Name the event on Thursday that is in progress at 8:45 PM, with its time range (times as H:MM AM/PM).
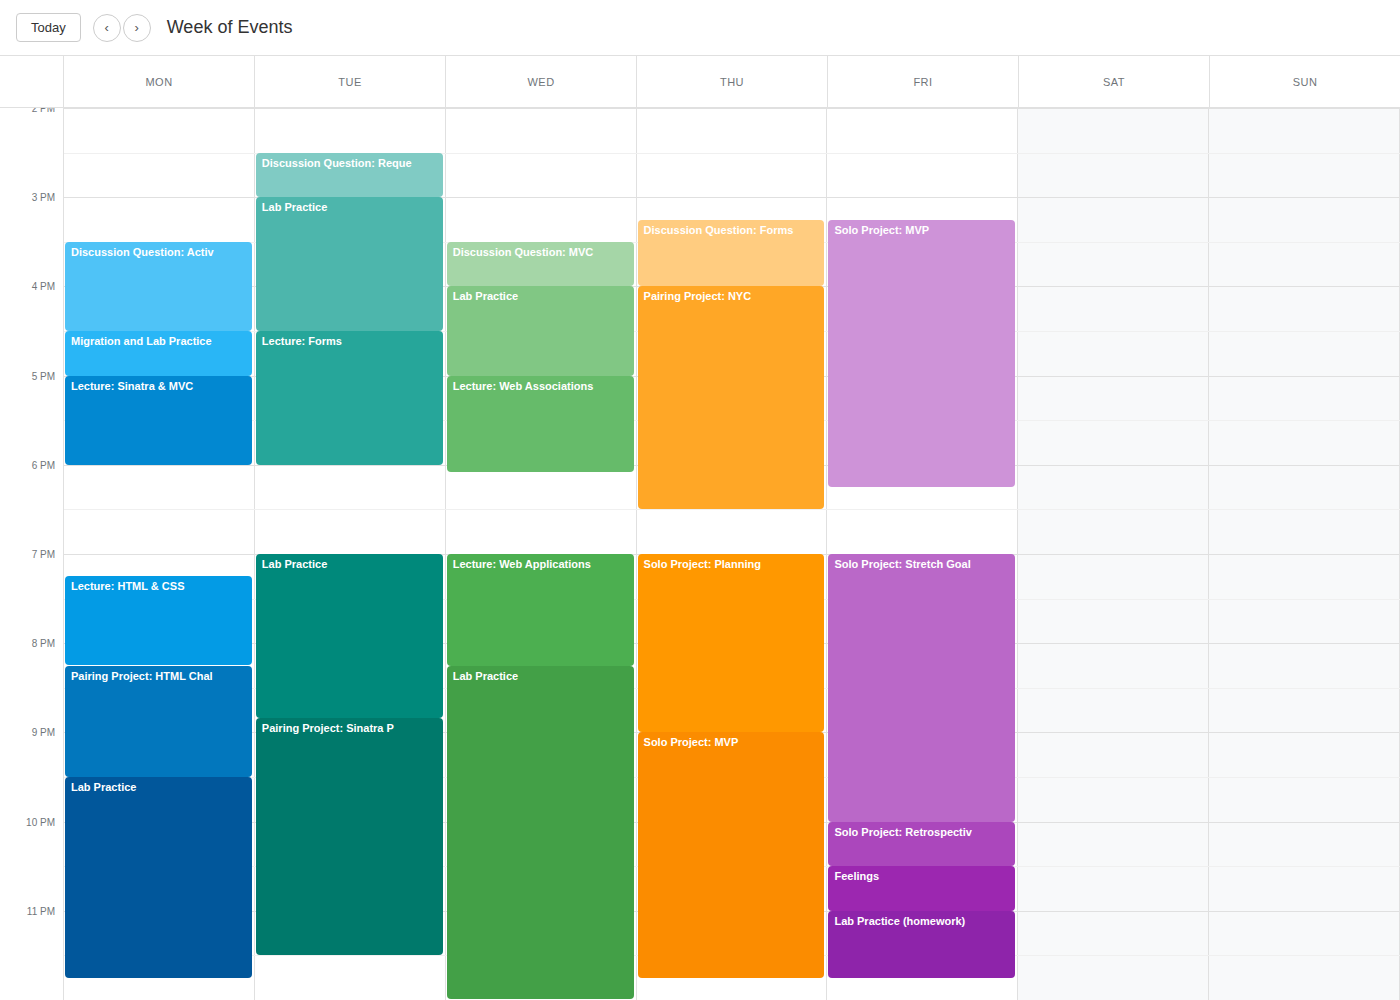
"Solo Project: Planning", 7:00 PM to 9:00 PM